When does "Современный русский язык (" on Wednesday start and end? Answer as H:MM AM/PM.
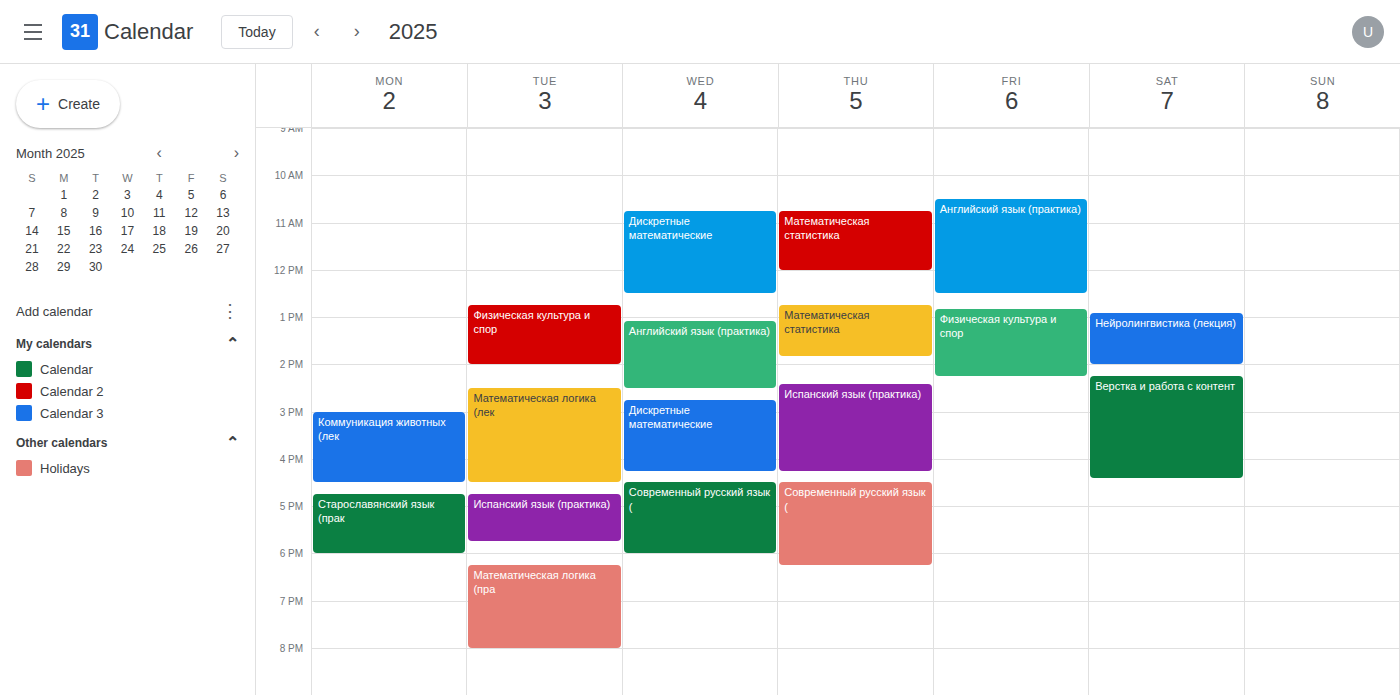
4:30 PM to 6:00 PM